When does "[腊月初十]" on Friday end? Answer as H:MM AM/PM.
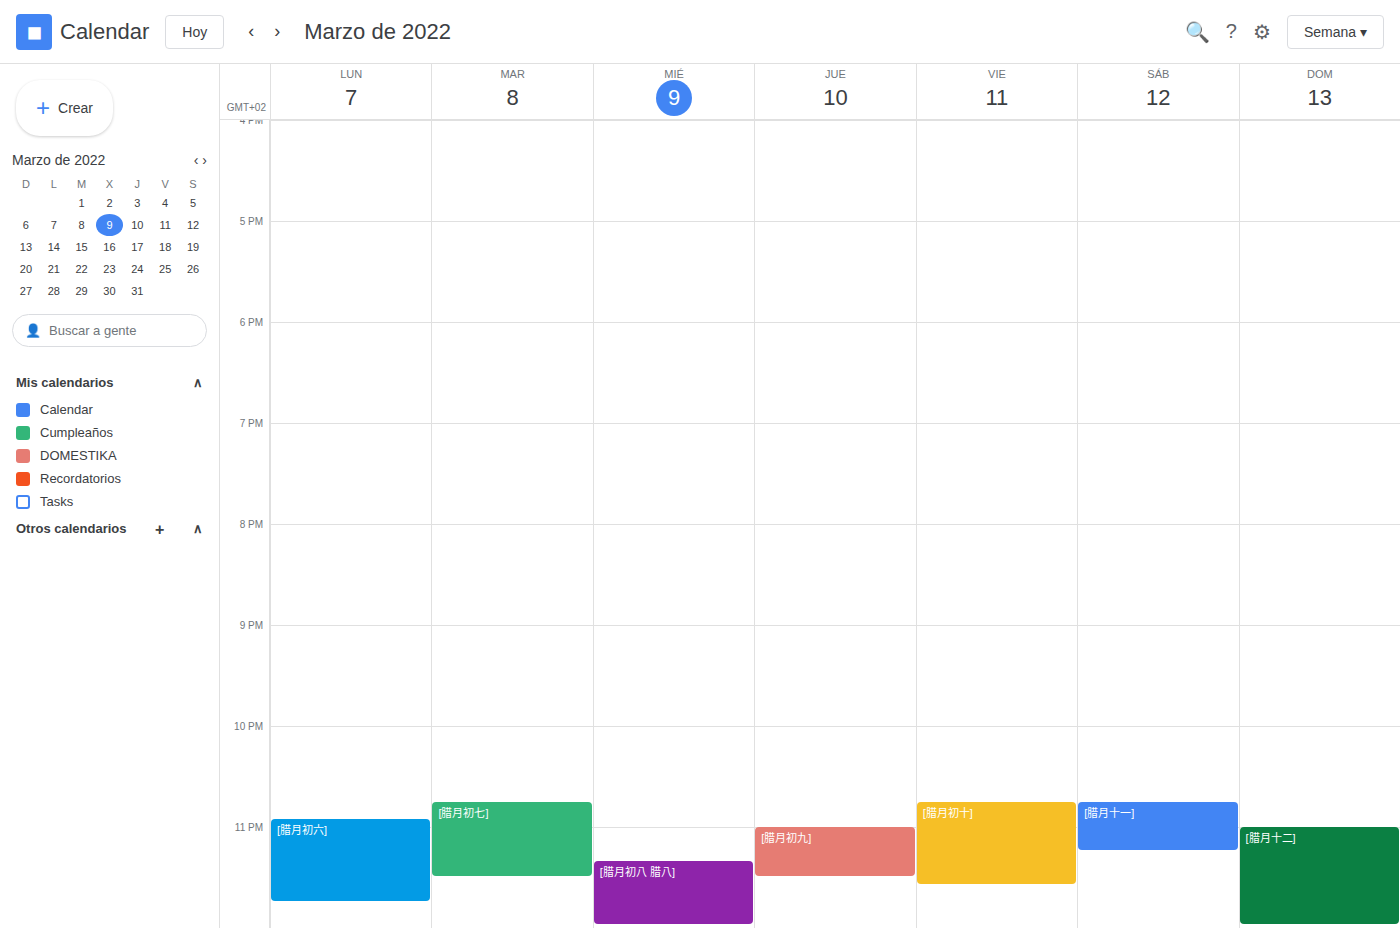
11:35 PM